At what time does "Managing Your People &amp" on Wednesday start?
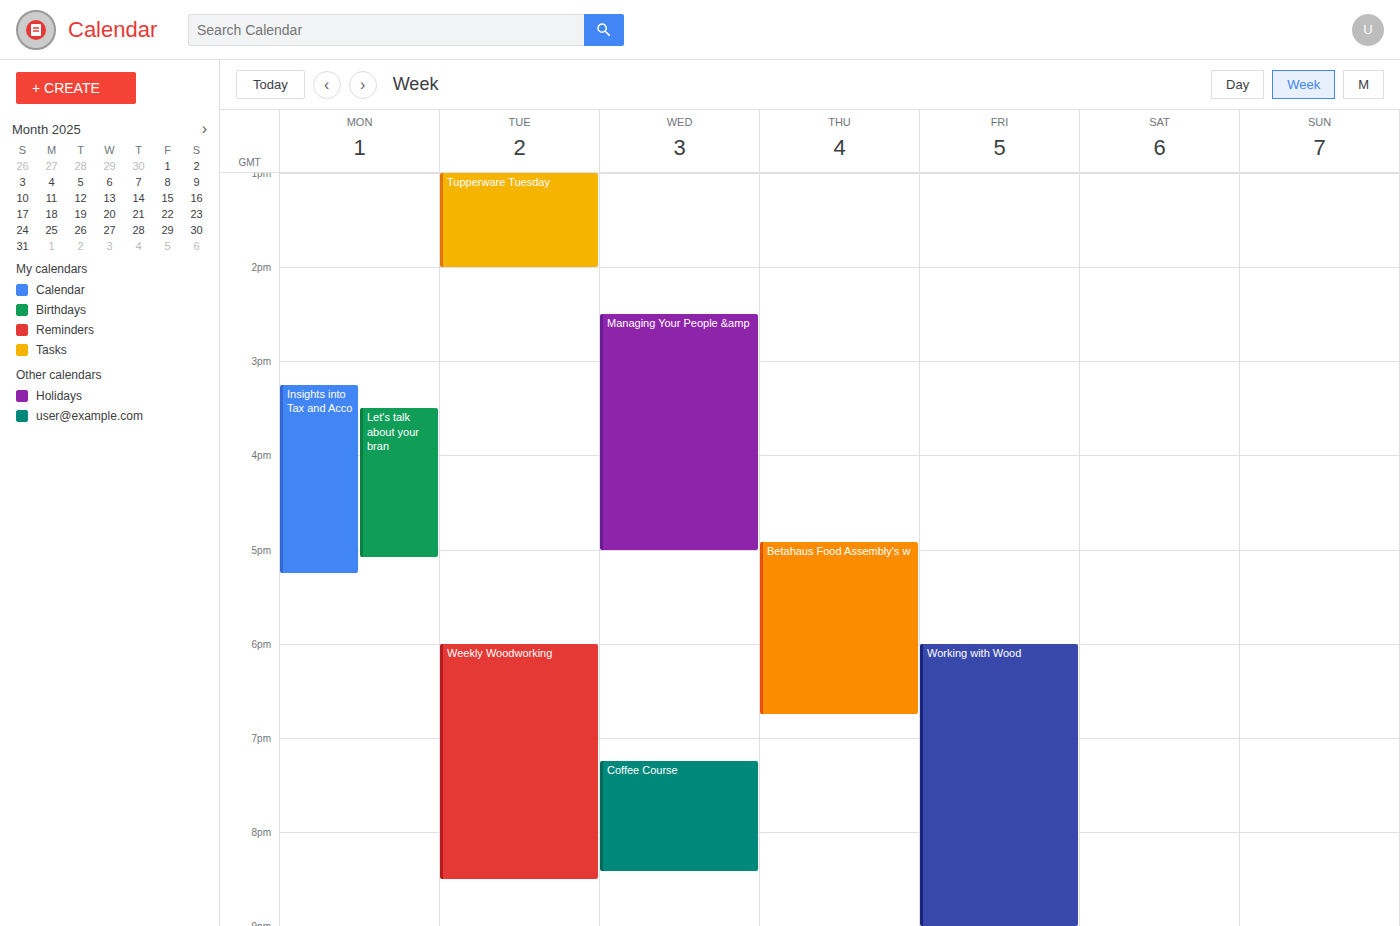
2:30 PM